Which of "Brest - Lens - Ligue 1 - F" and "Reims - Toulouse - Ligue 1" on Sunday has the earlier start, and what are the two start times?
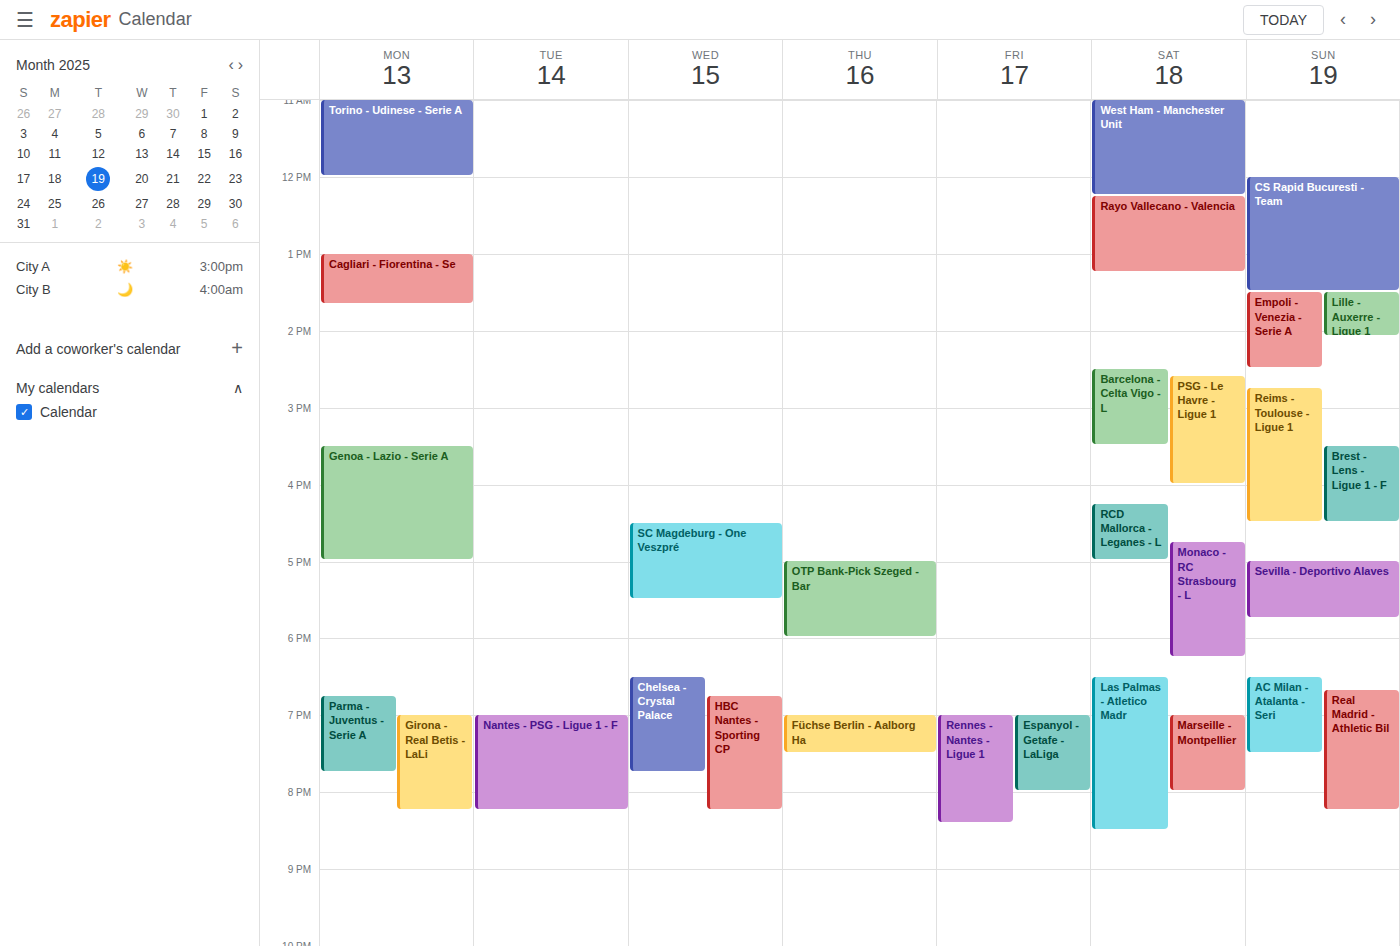
"Reims - Toulouse - Ligue 1" 2:45 PM; "Brest - Lens - Ligue 1 - F" 3:30 PM.